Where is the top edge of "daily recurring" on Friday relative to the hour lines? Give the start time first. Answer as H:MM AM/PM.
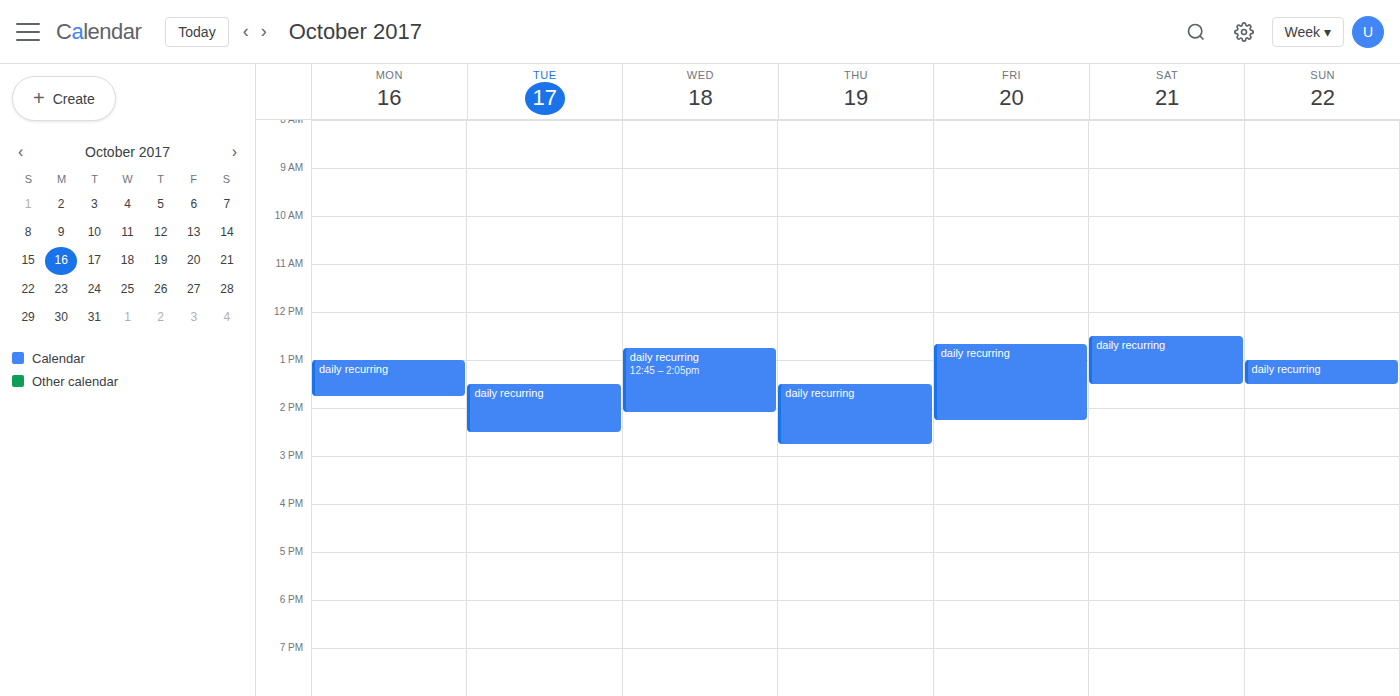
12:40 PM -- neither: 40 minutes below the 12 PM line and 20 minutes above the 1 PM line.